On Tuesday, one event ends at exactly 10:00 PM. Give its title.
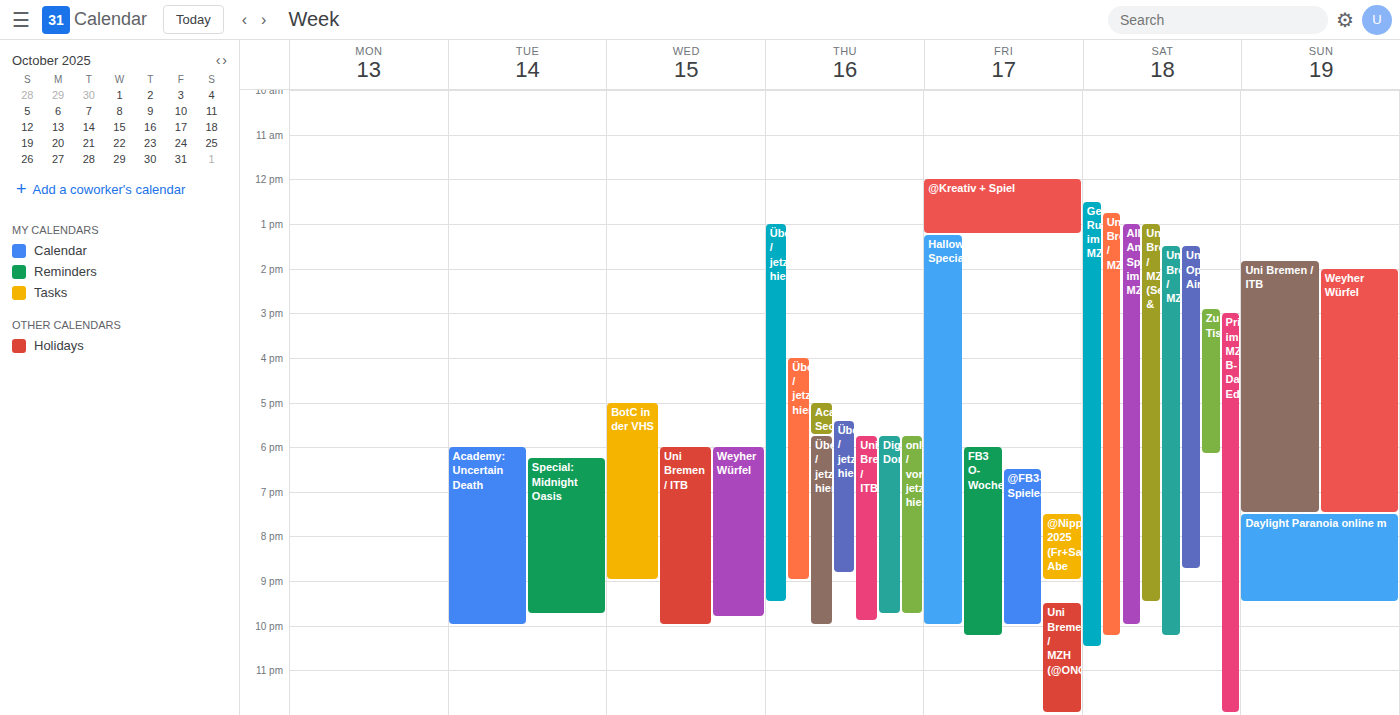
"Academy: Uncertain Death"